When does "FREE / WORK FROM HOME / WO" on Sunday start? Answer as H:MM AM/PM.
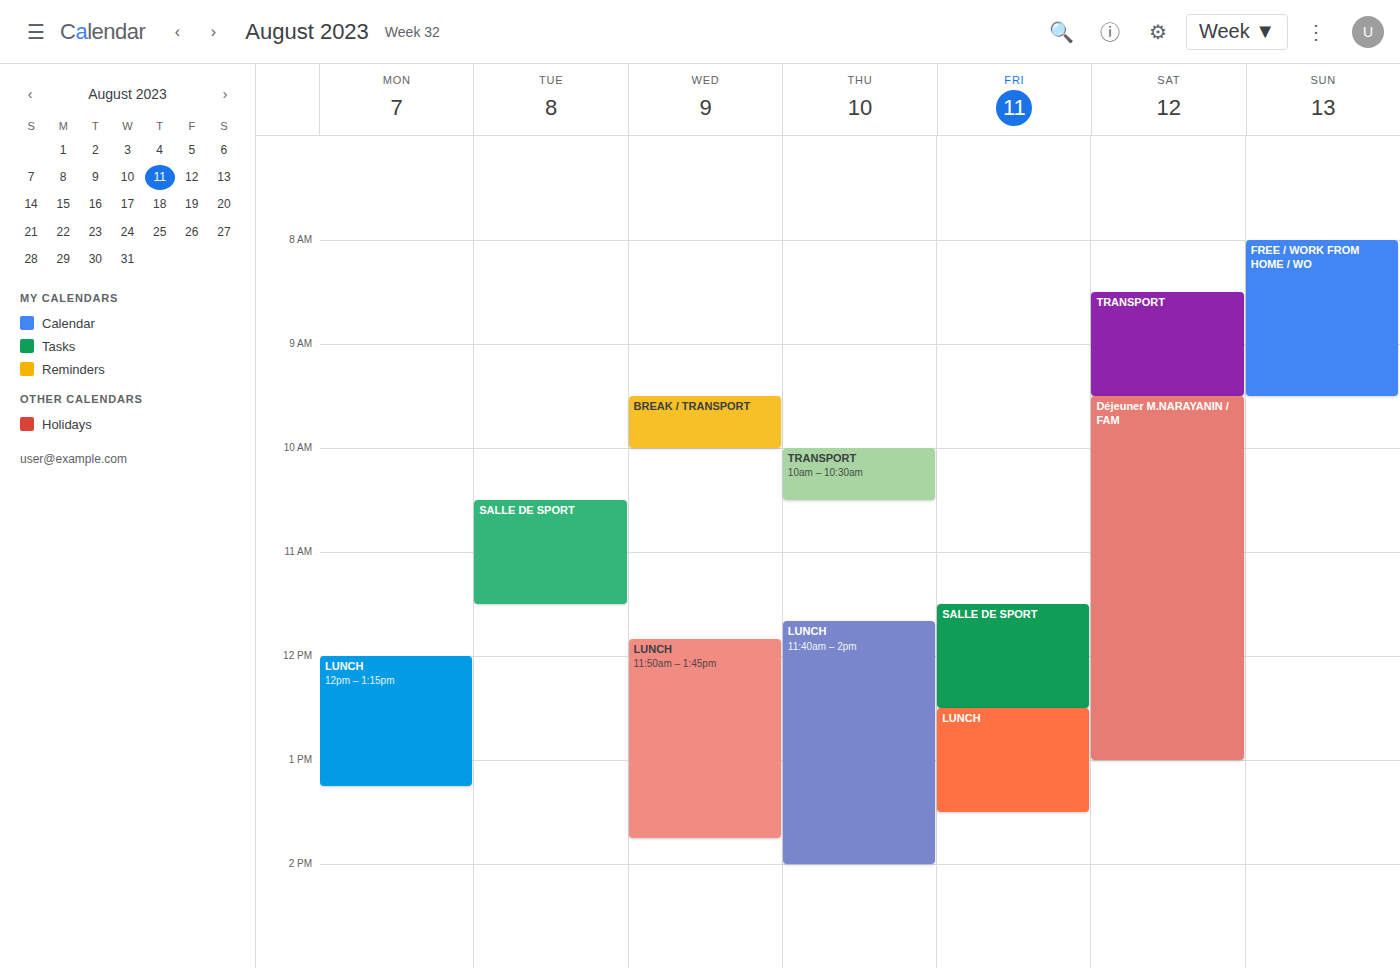
8:00 AM